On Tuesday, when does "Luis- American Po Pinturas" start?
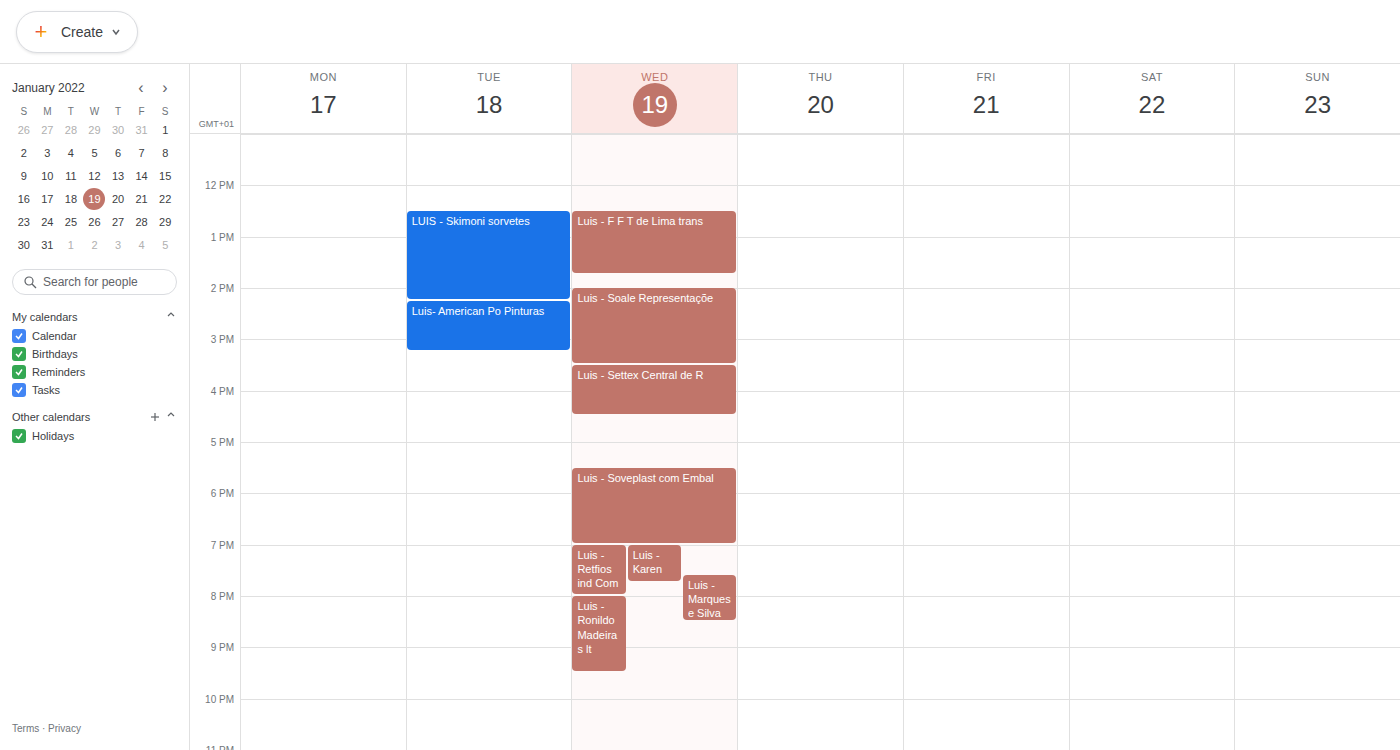
2:15 PM